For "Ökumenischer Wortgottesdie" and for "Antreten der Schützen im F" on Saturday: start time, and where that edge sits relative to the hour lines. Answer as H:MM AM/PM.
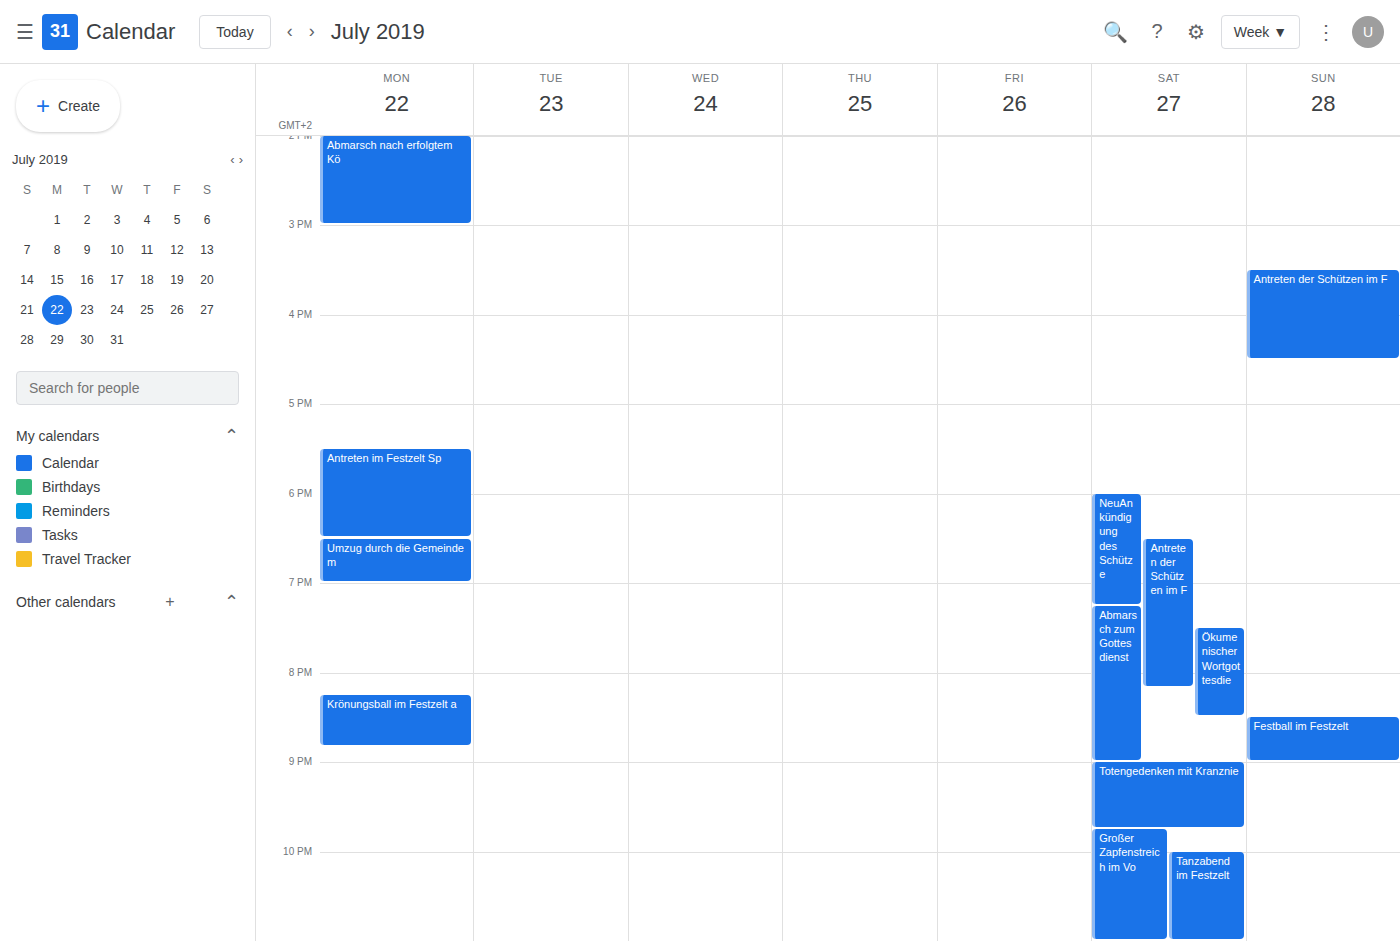
"Ökumenischer Wortgottesdie": 7:30 PM, halfway between the 7 PM and 8 PM lines. "Antreten der Schützen im F": 6:30 PM, halfway between the 6 PM and 7 PM lines.